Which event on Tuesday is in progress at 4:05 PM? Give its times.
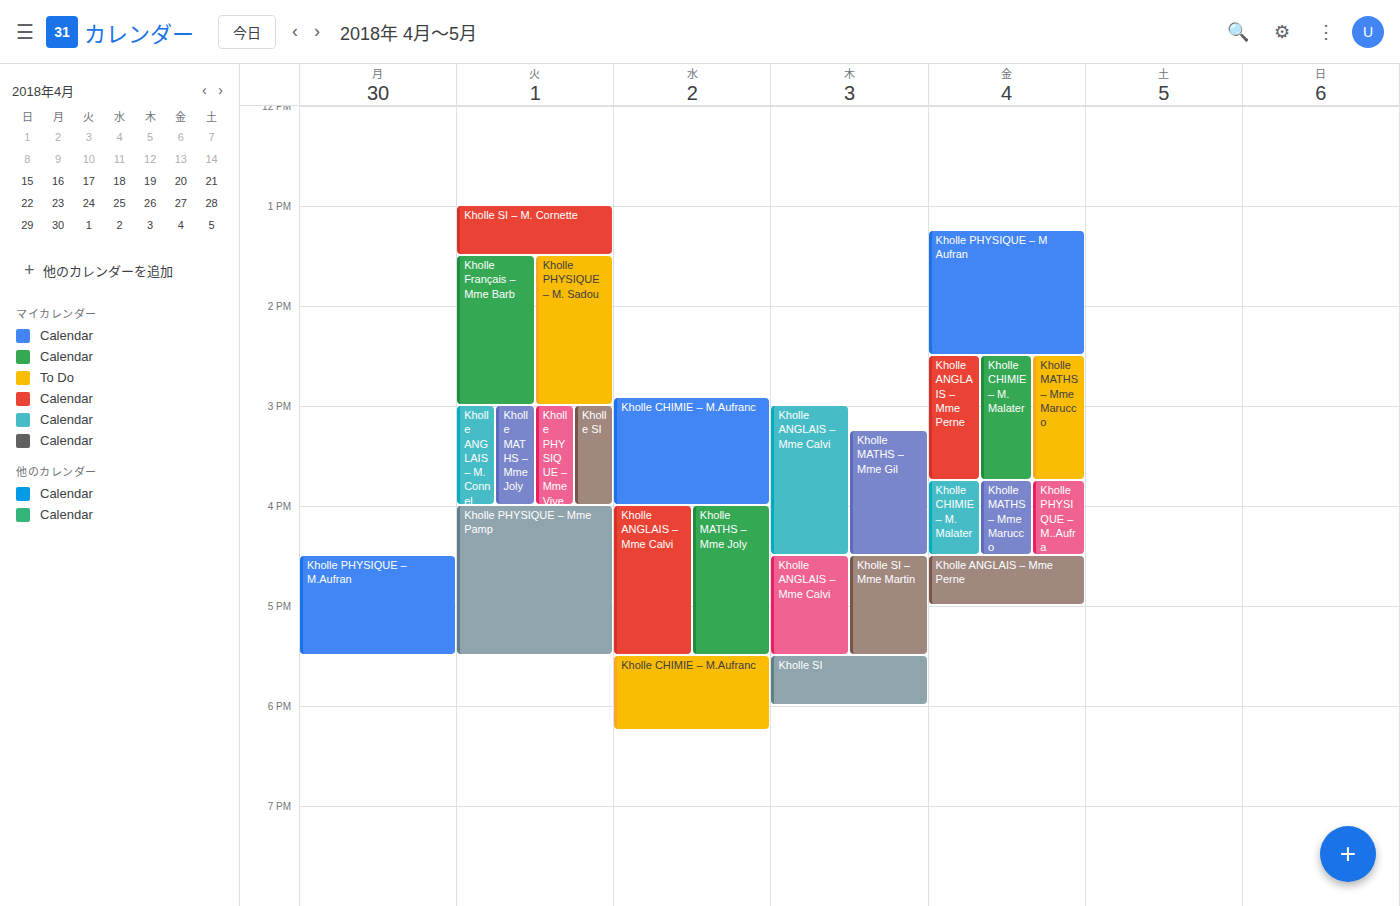
"Kholle PHYSIQUE – Mme Pamp", 4:00 PM to 5:30 PM